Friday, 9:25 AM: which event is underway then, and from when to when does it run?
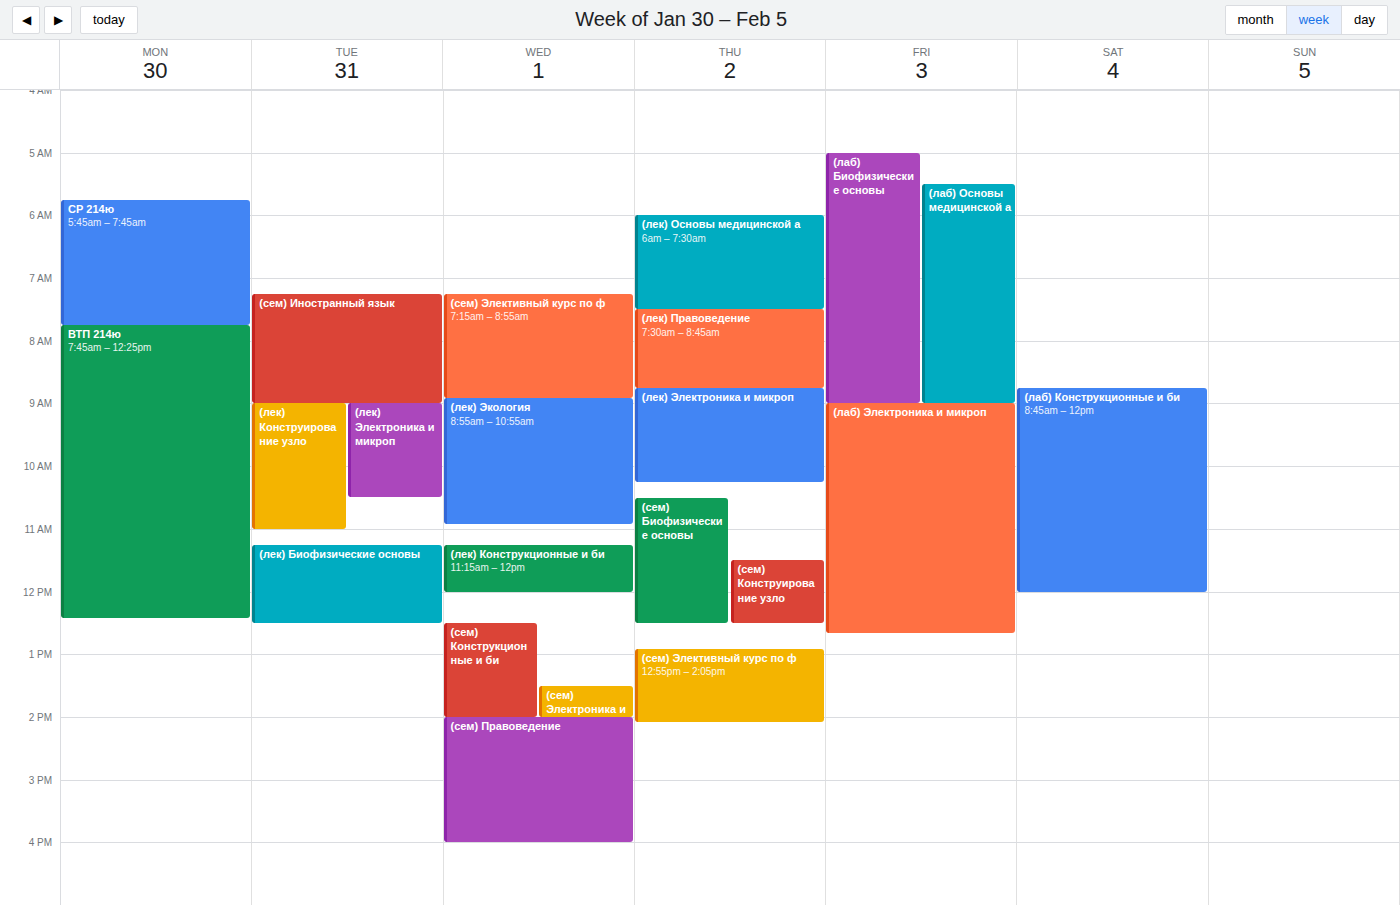
"(лаб) Электроника и микроп", 9:00 AM to 12:40 PM